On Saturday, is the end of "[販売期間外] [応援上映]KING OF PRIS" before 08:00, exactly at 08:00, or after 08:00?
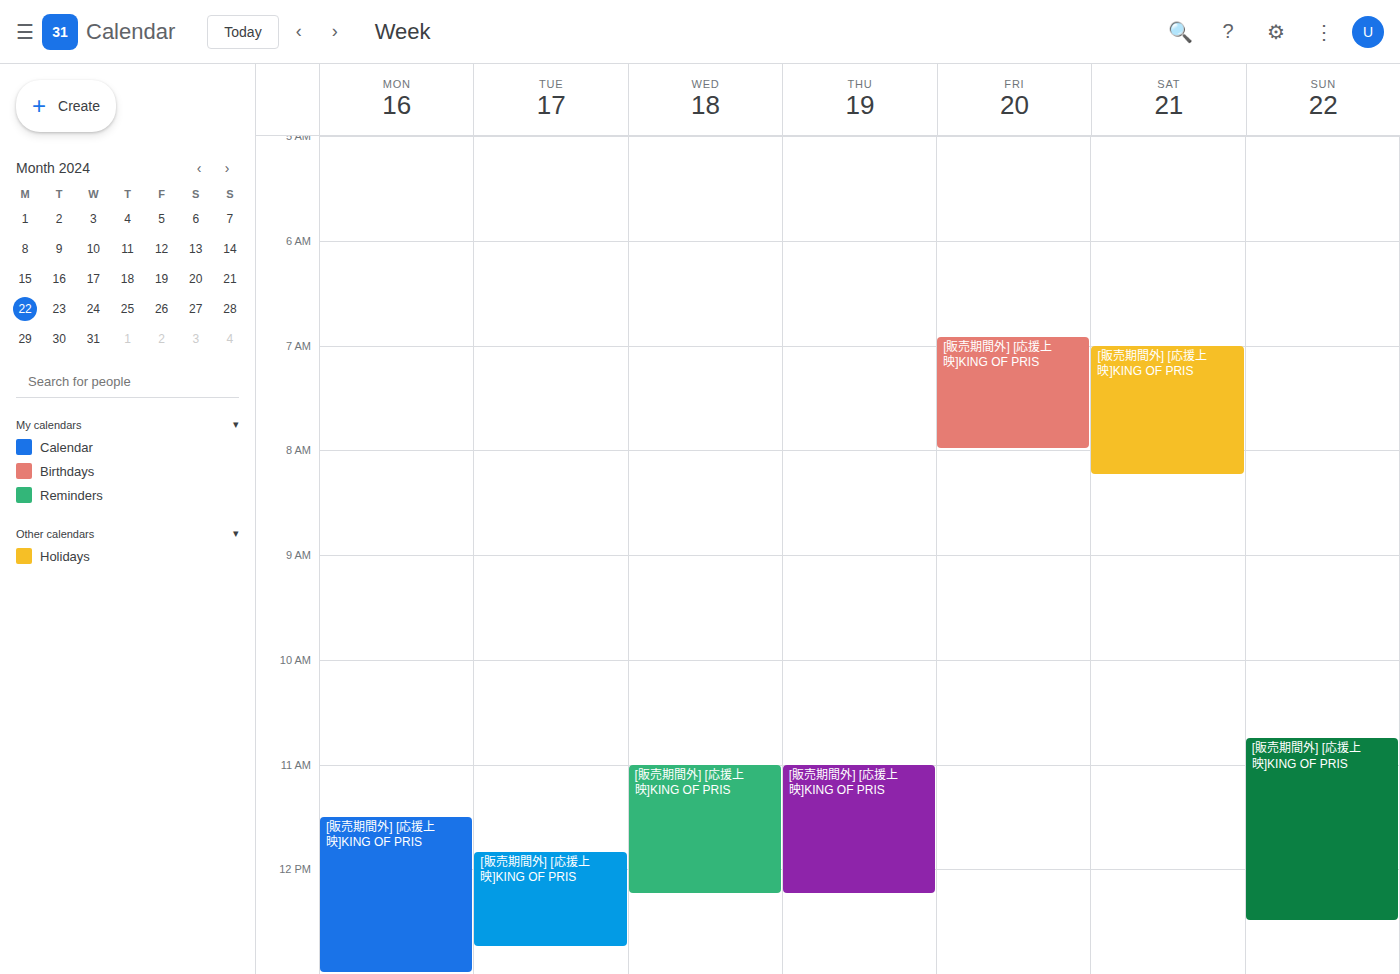
08:15 -- after 08:00, 15 minutes below the 08:00 line.